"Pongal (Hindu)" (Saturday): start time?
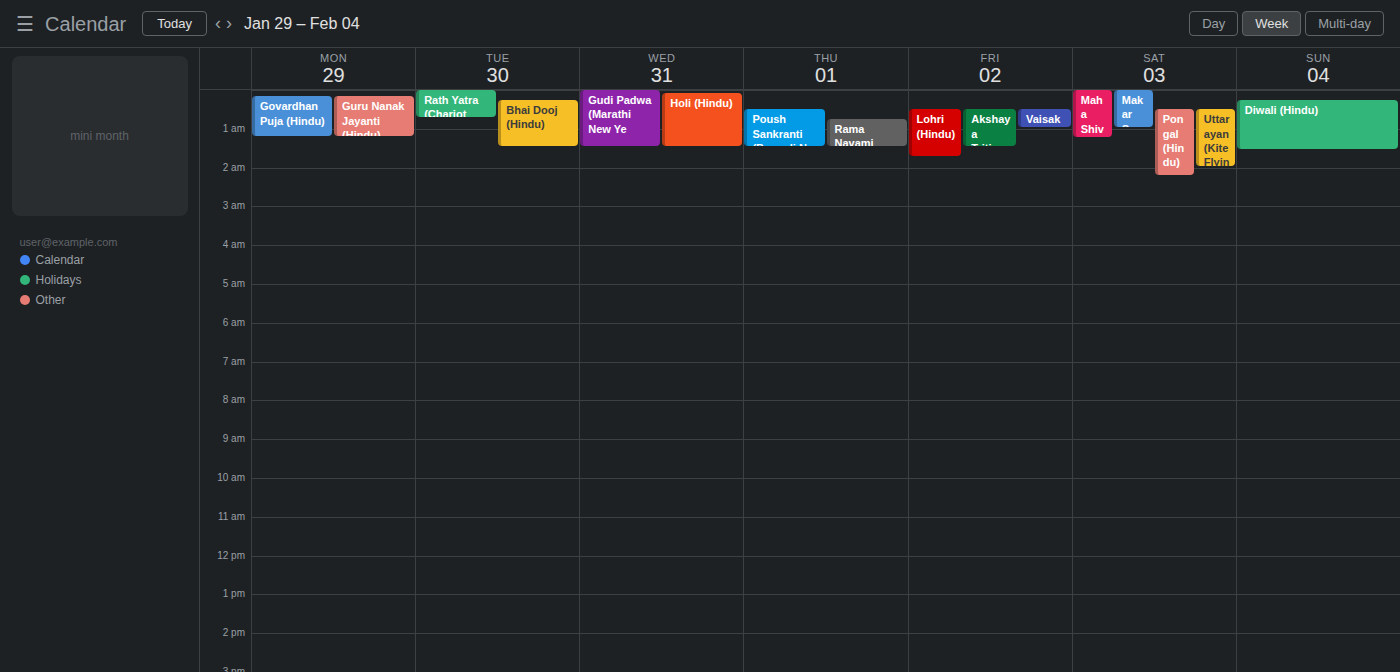
12:30 AM